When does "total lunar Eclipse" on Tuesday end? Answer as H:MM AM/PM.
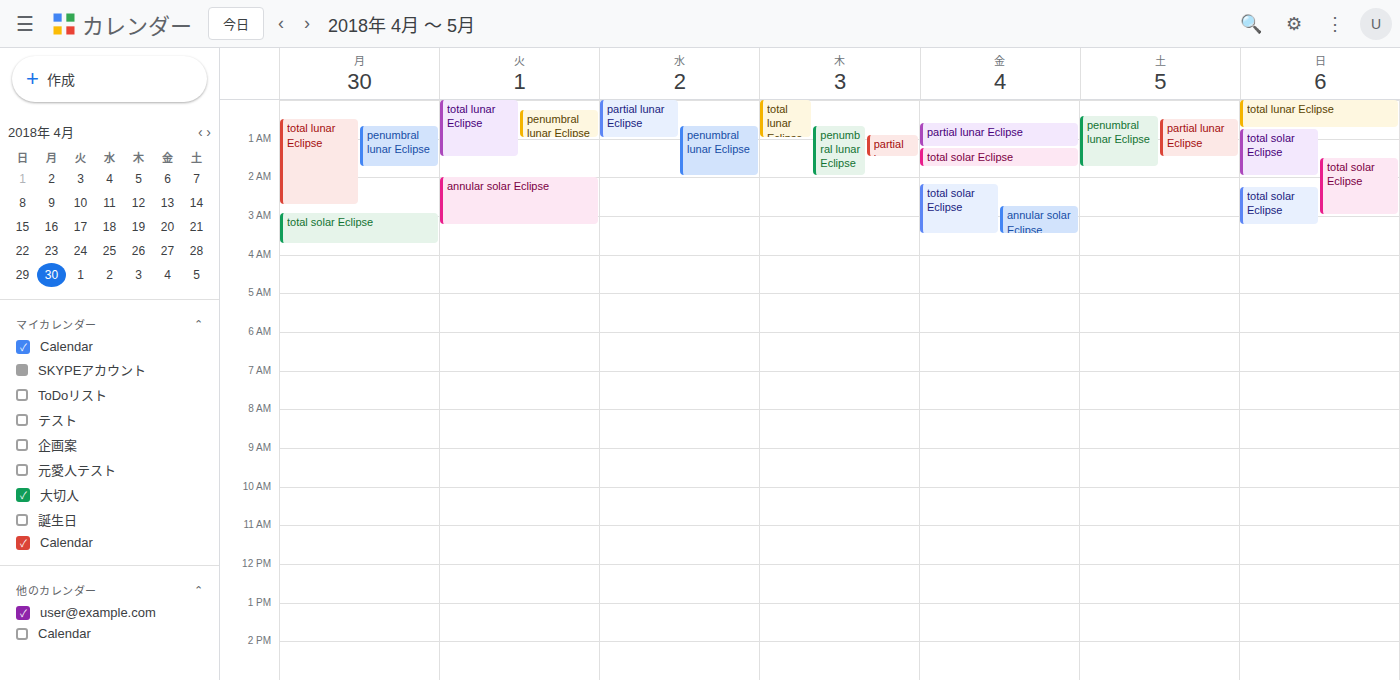
1:30 AM